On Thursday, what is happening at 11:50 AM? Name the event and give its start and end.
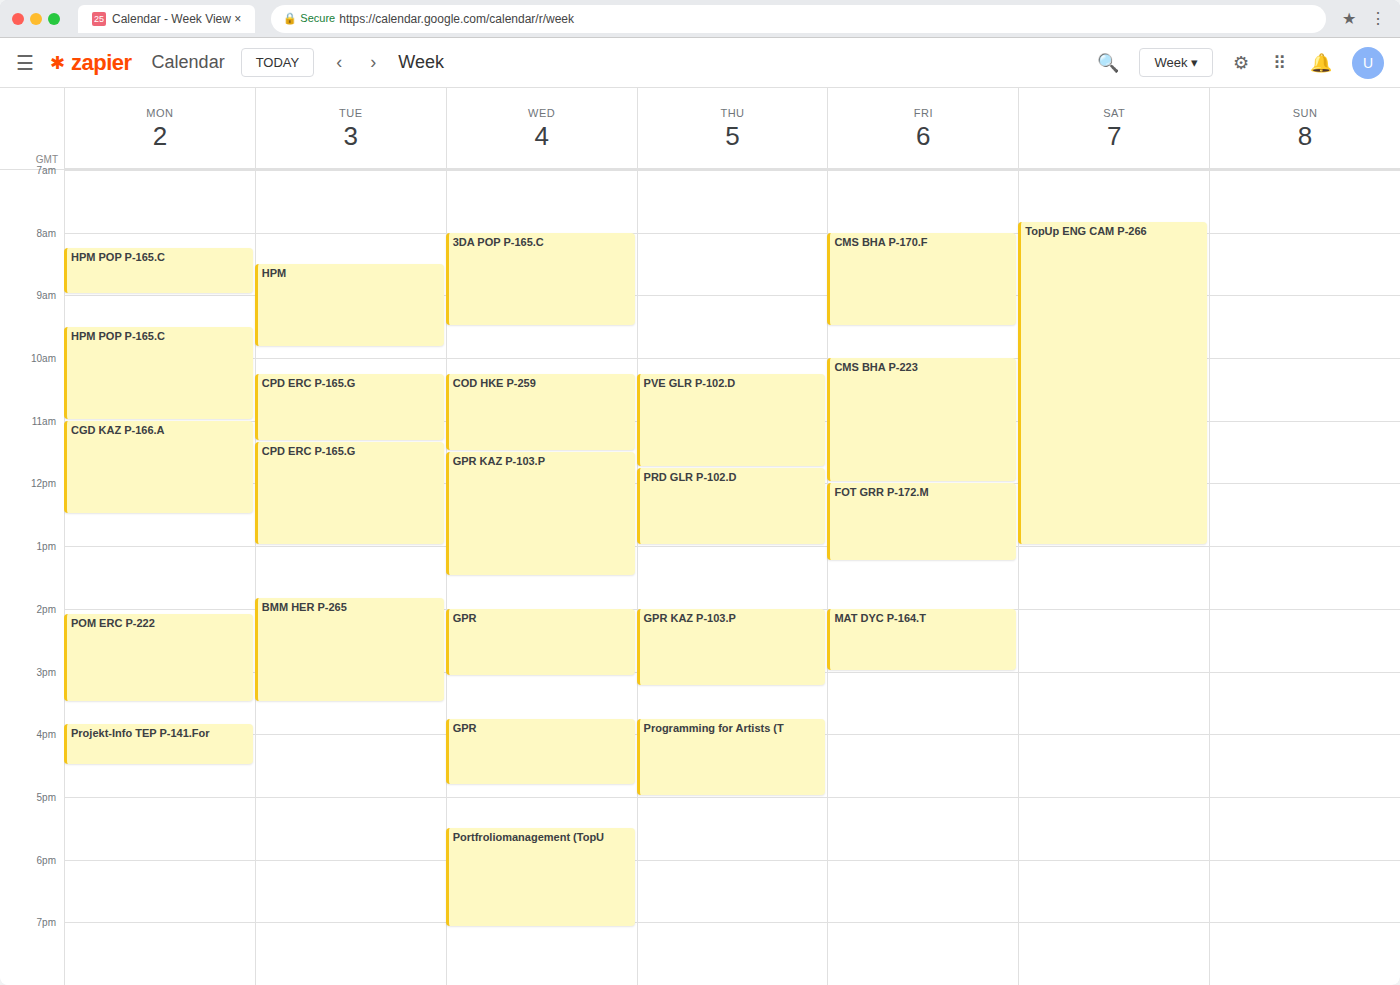
"PRD GLR P-102.D", 11:45 AM to 1:00 PM